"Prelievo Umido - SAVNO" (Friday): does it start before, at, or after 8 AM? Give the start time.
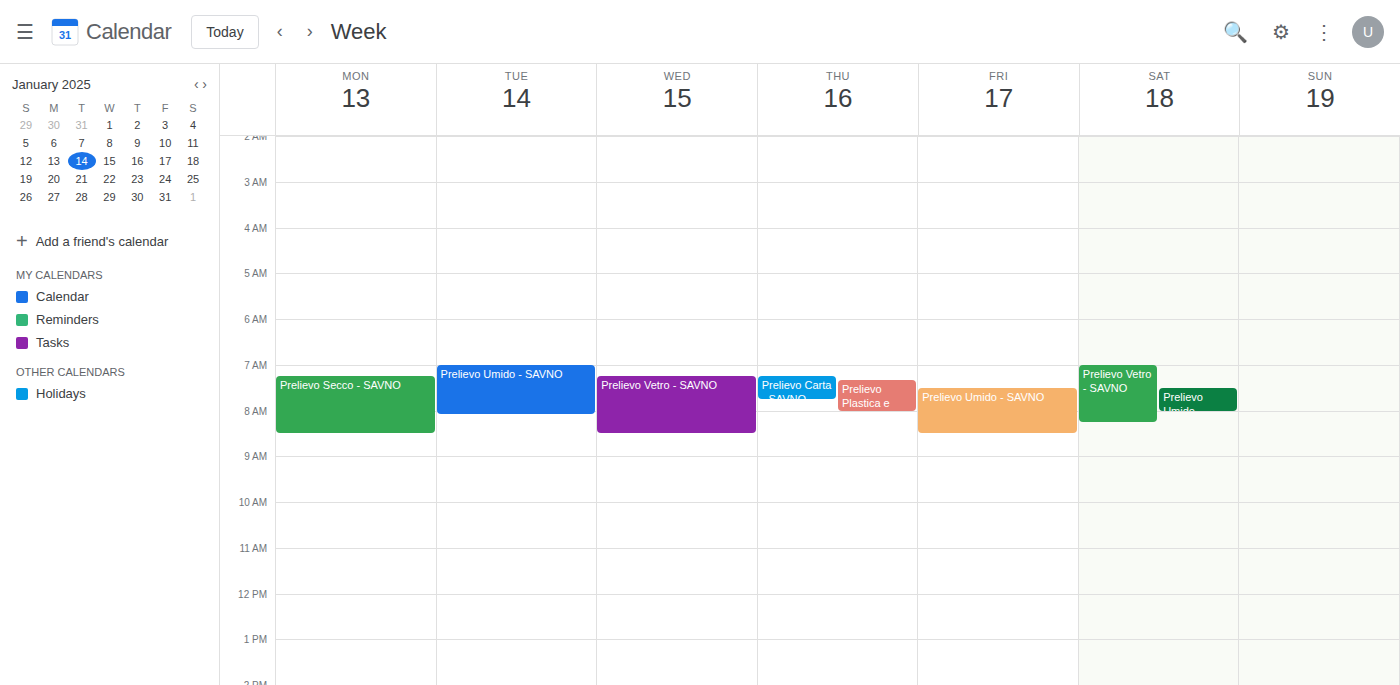
7:30 AM -- before 8 AM, 30 minutes above the 8 AM line.